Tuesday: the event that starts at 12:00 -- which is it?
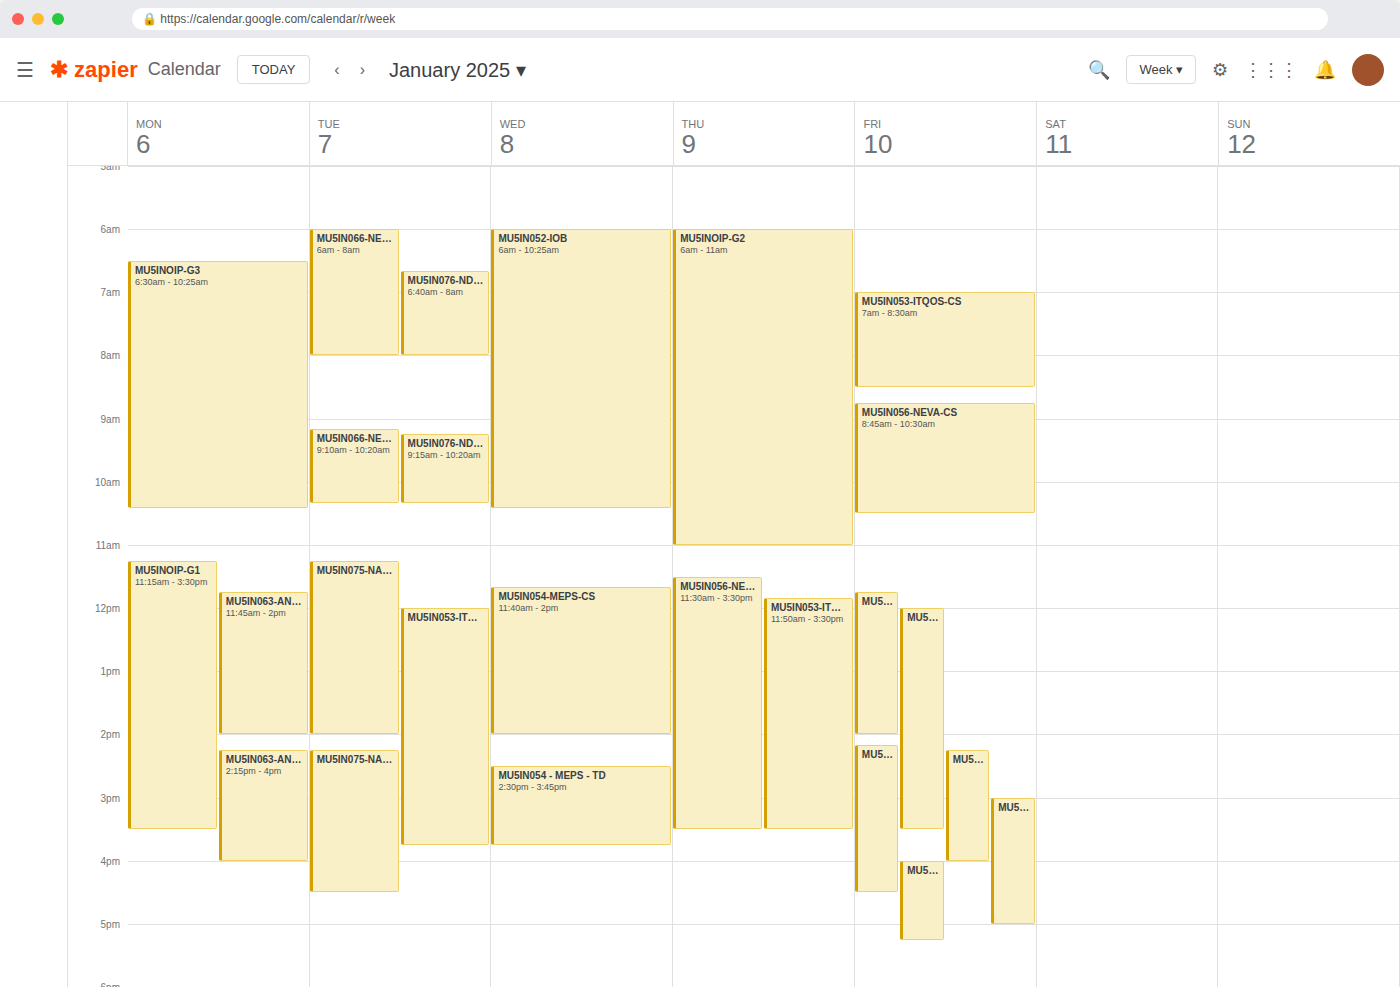
"MU5IN053-ITQOS-TME G3"